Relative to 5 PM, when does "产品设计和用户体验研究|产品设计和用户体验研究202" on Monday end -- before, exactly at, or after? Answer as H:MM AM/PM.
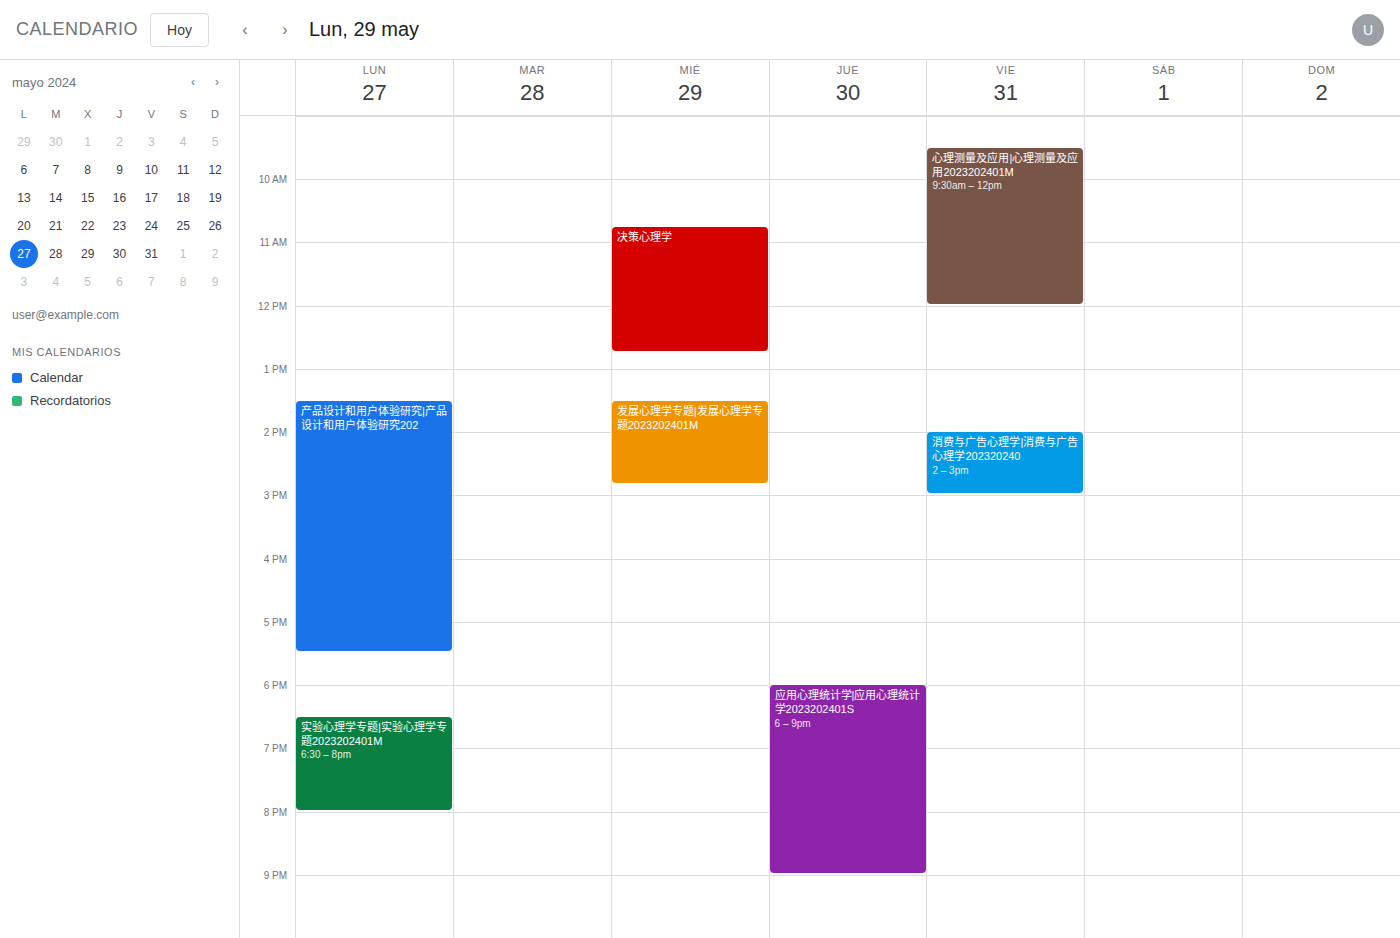
5:30 PM -- after 5 PM, 30 minutes below the 5 PM line.